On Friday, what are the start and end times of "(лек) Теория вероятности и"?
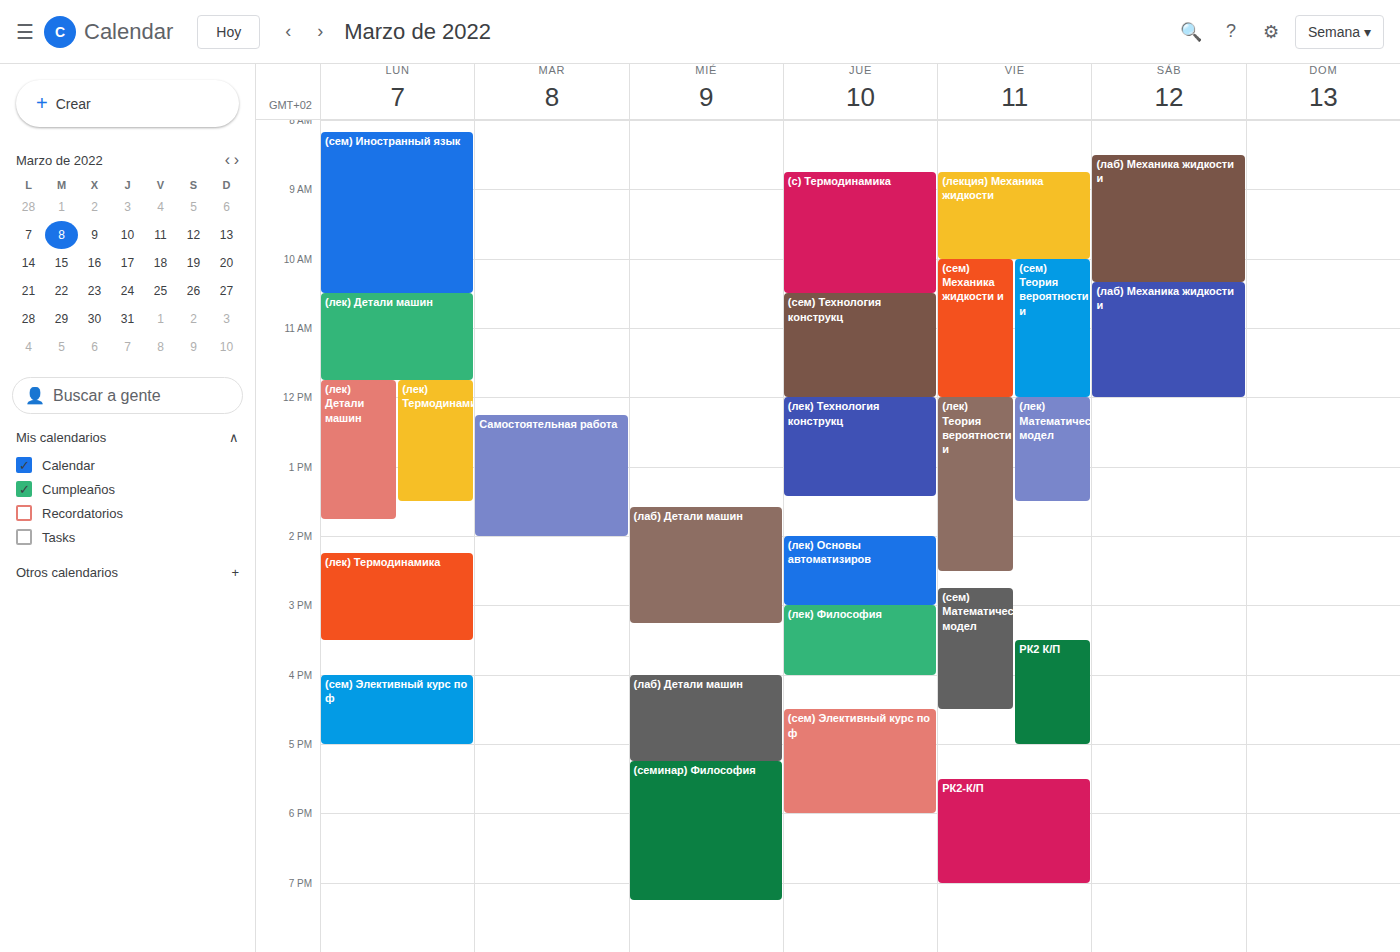
12:00 PM to 2:30 PM